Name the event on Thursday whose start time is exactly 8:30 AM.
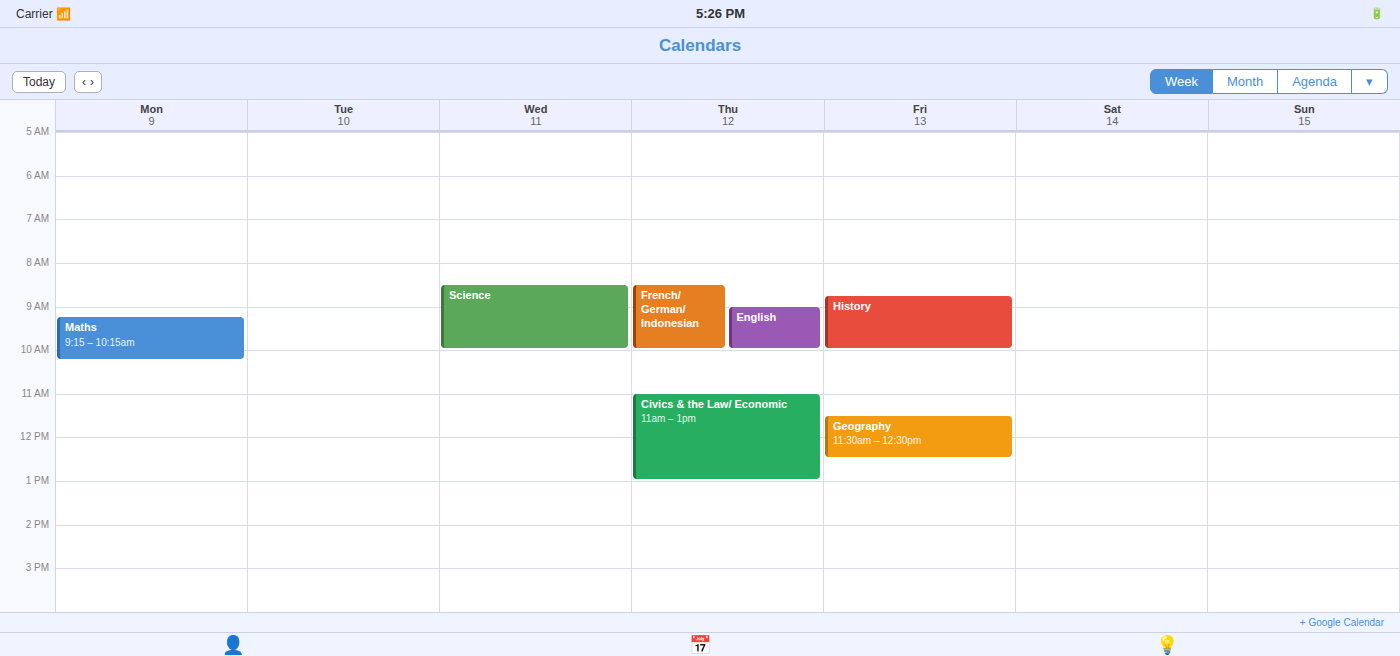
"French/ German/ Indonesian"